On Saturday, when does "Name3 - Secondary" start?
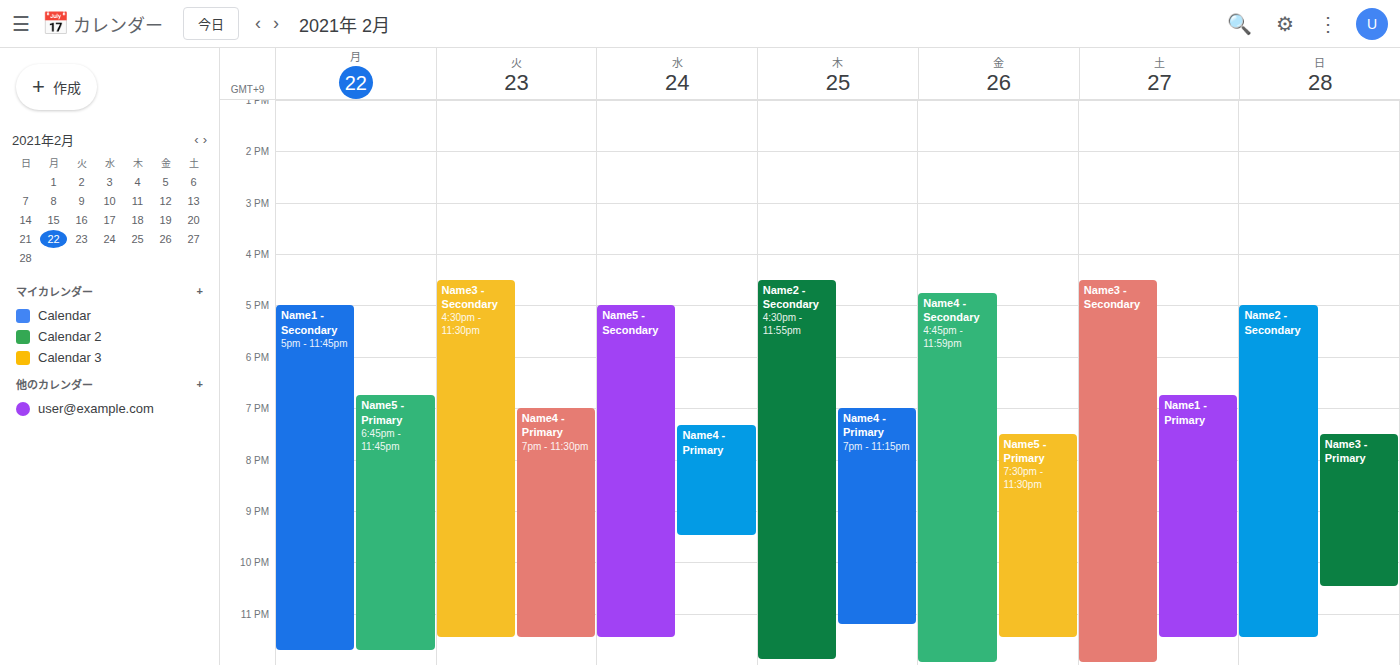
4:30 PM